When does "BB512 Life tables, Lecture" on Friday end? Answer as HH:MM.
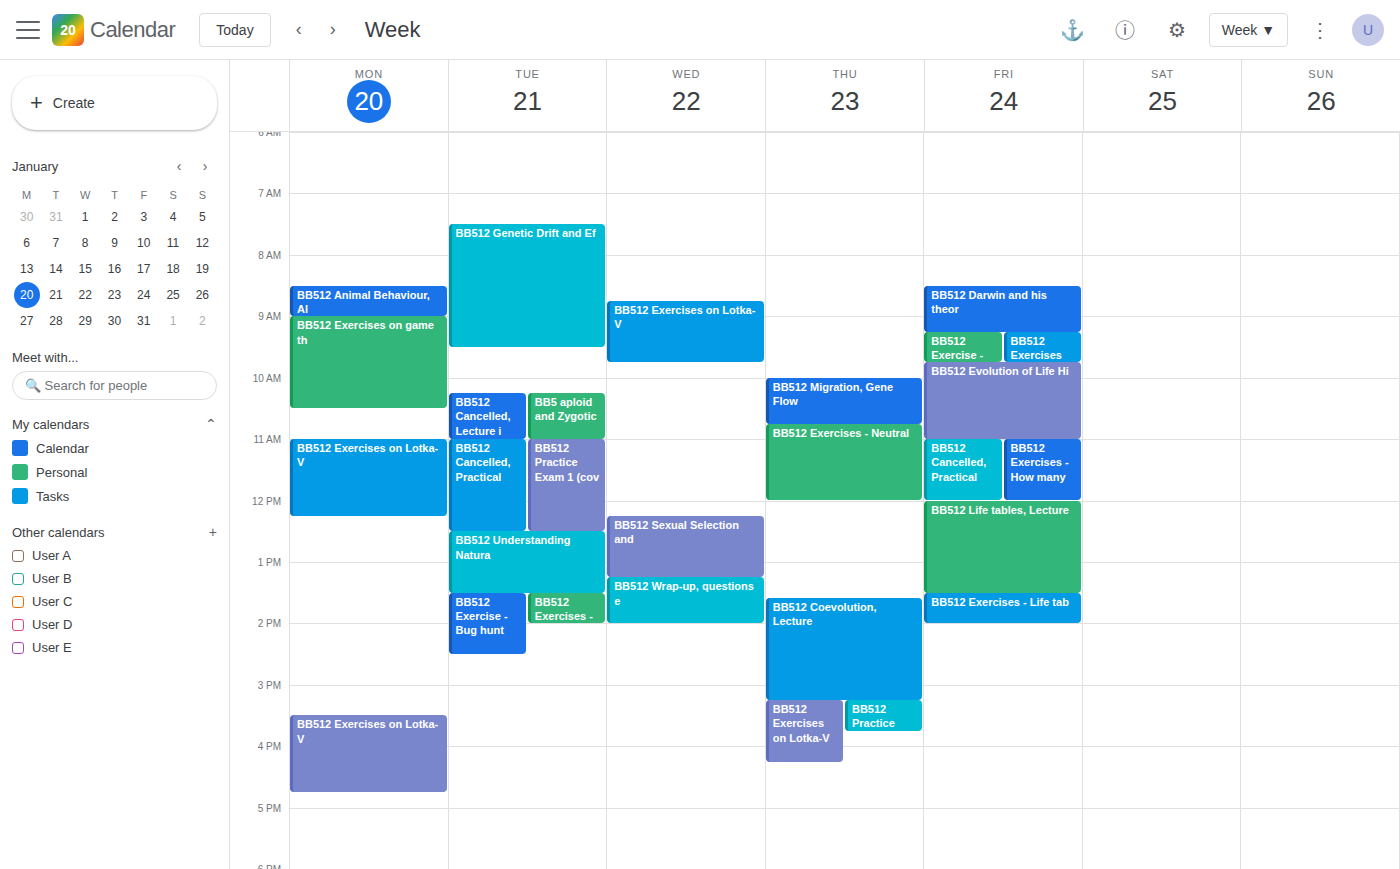
13:30